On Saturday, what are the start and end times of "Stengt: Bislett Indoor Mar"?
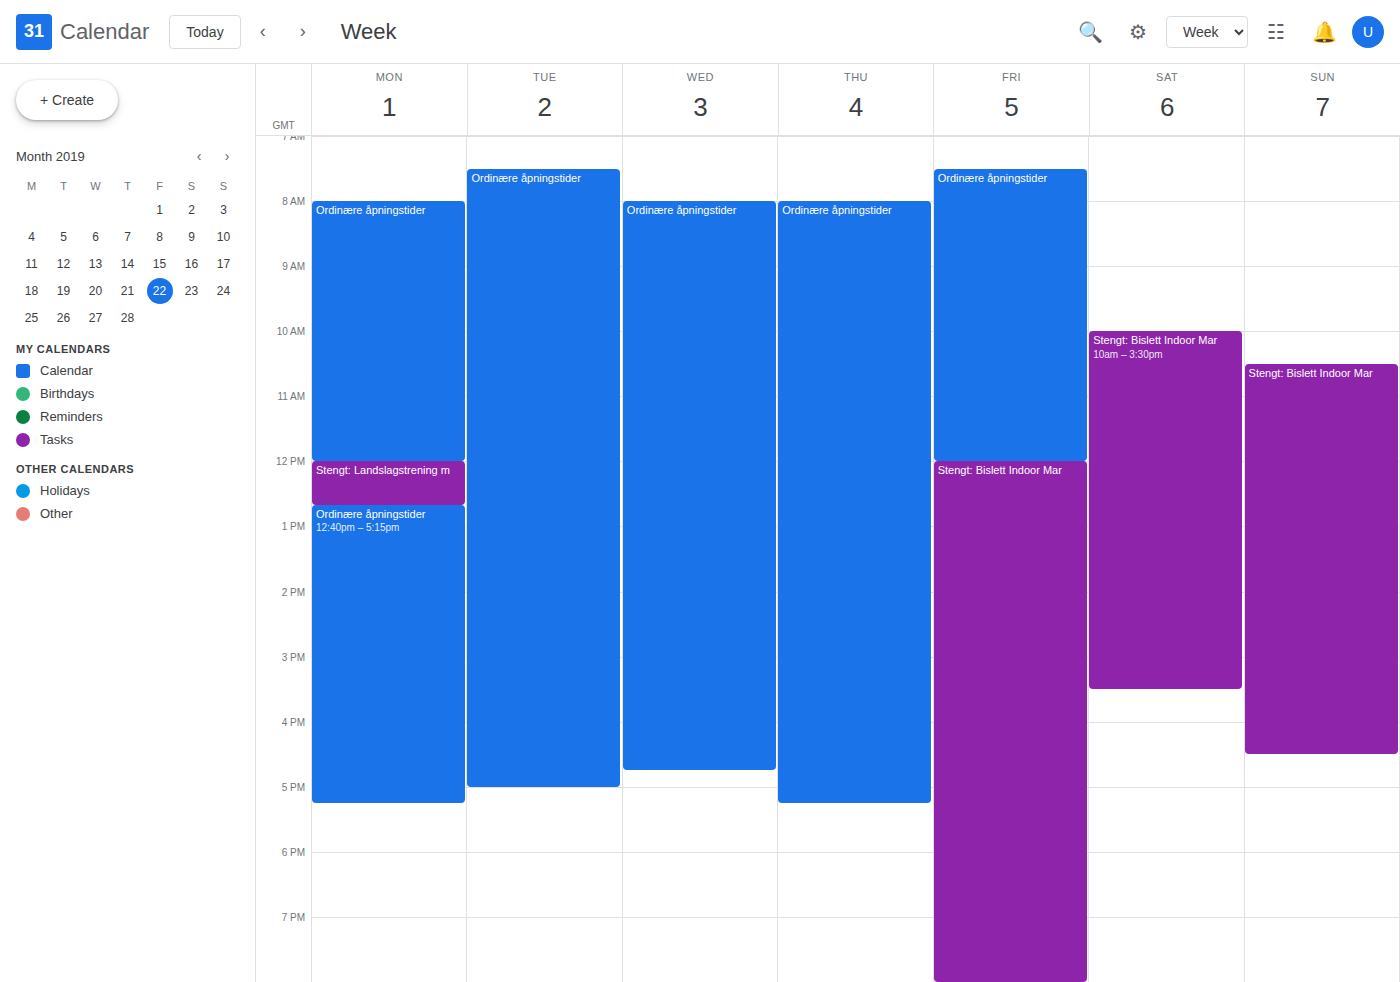
10:00 AM to 3:30 PM